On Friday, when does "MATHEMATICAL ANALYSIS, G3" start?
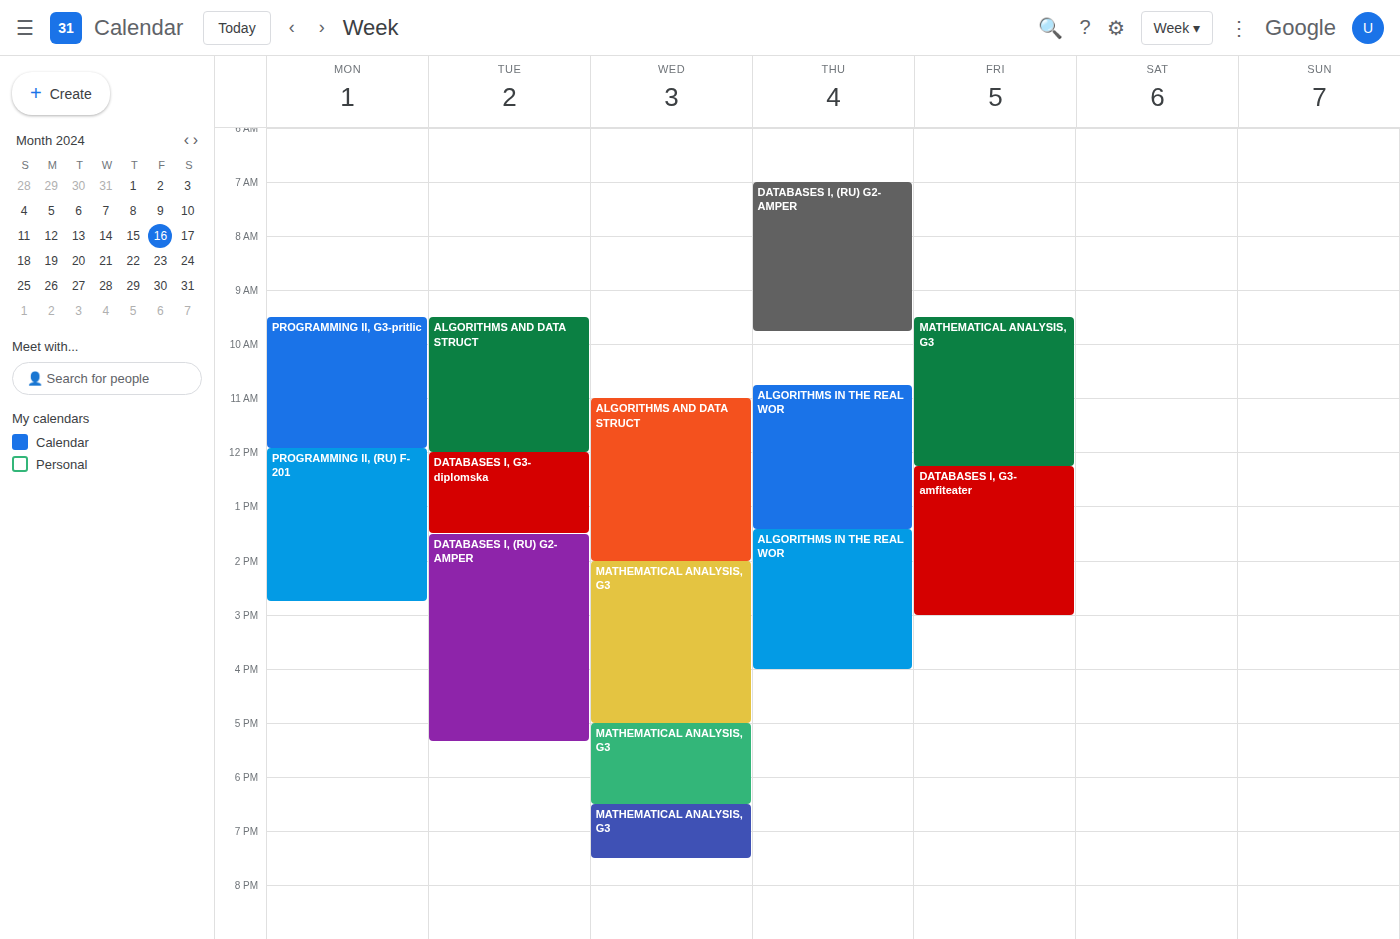
09:30